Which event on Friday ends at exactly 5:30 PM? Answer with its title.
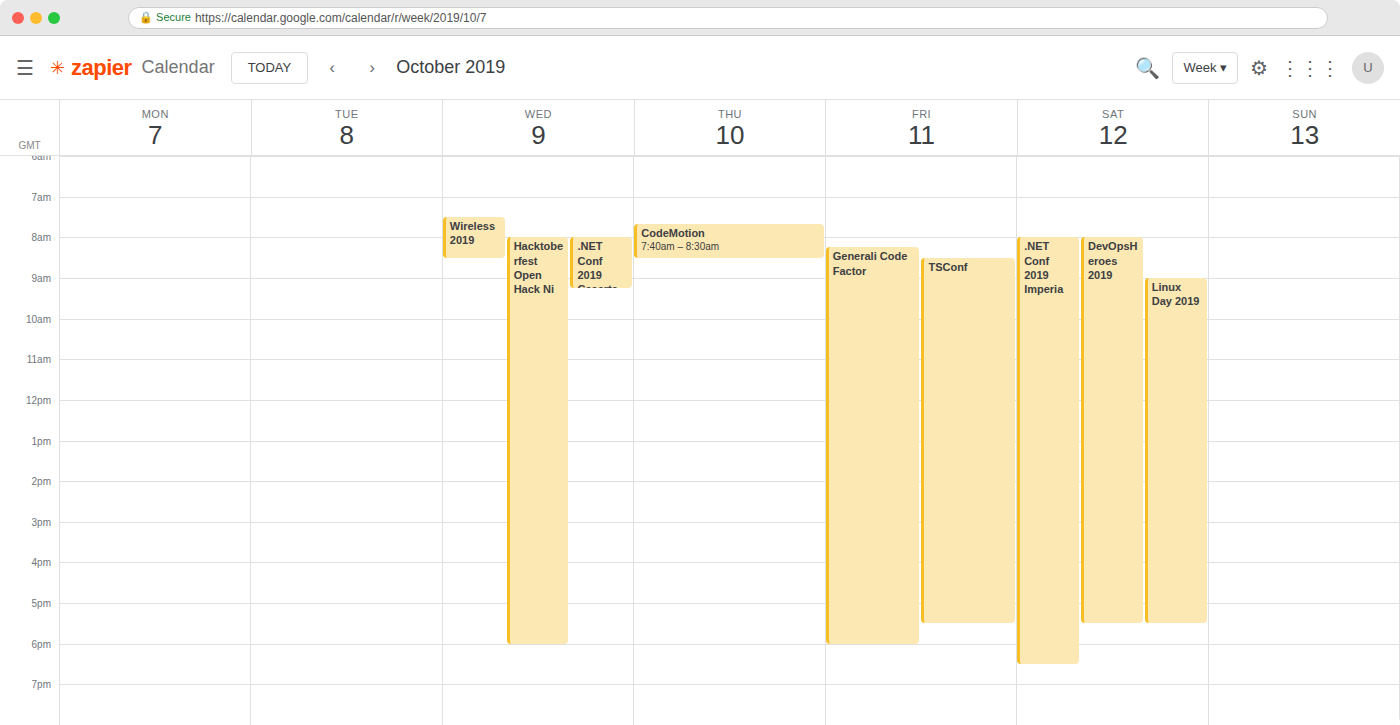
"TSConf"